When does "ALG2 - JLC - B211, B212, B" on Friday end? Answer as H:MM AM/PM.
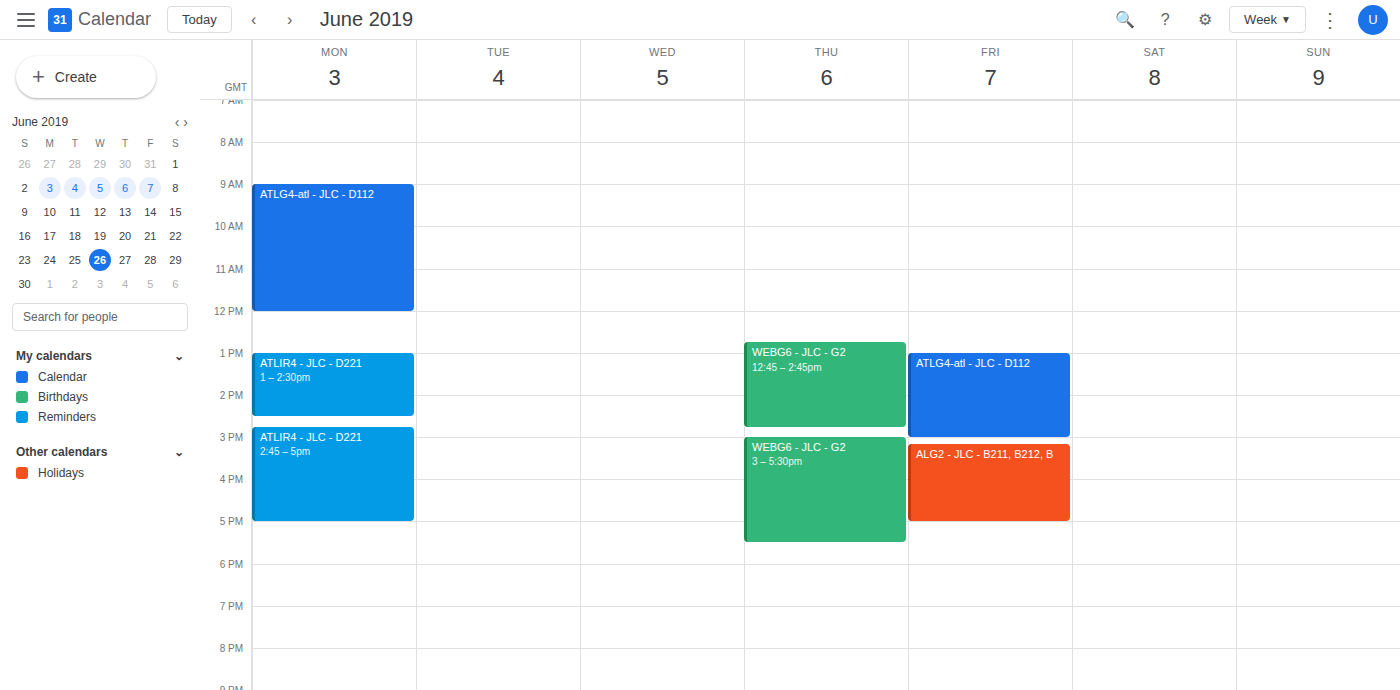
5:00 PM